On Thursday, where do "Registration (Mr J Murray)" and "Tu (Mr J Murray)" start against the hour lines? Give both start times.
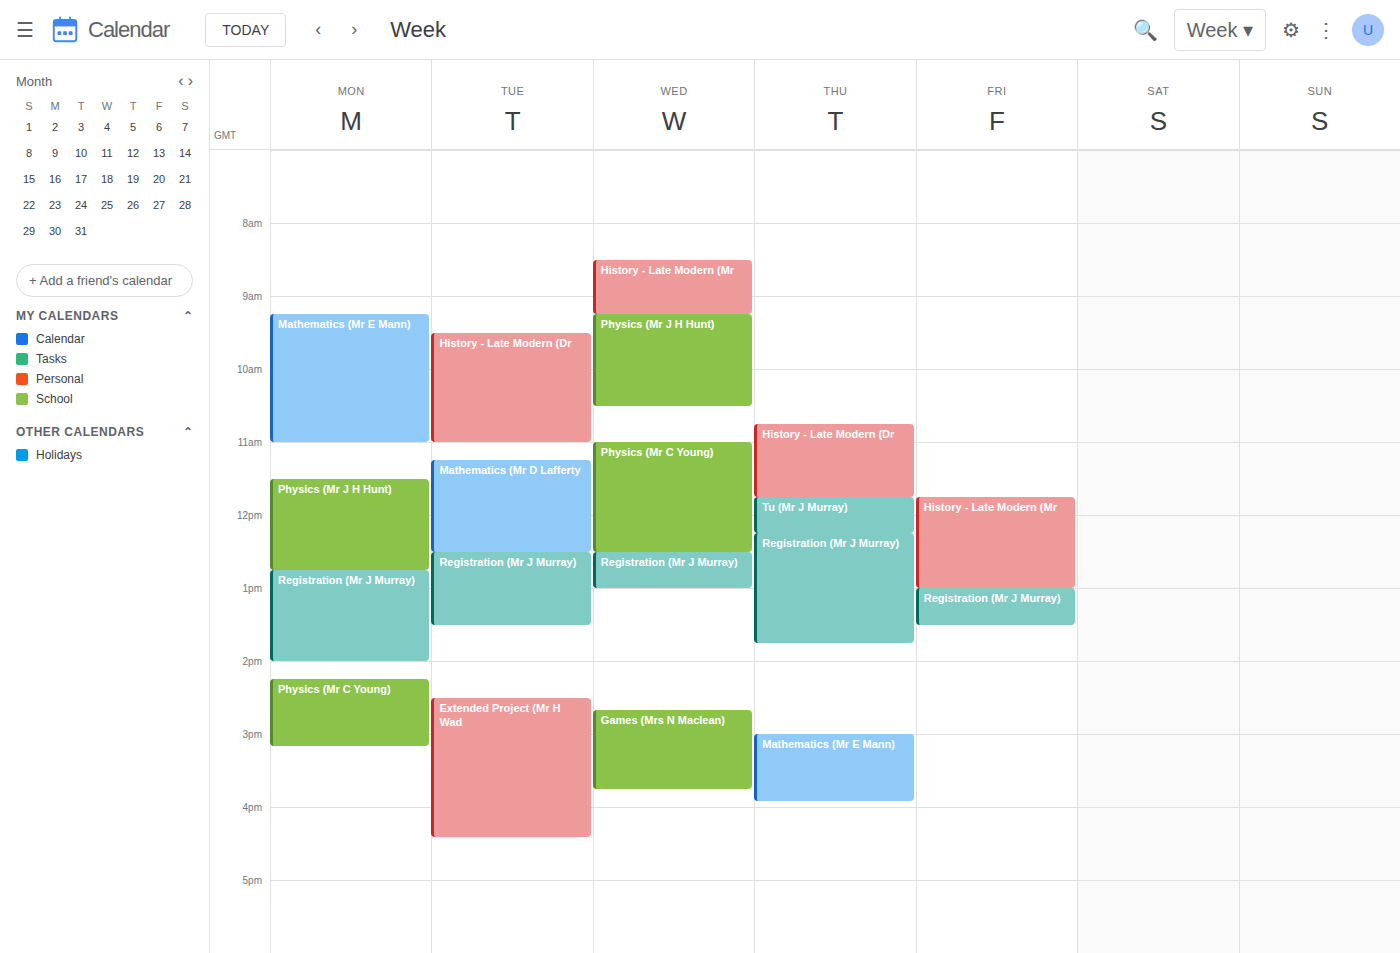
"Registration (Mr J Murray)": 12:15, neither: a quarter of the way from the 12:00 line to the 13:00 line. "Tu (Mr J Murray)": 11:45, neither: three quarters of the way from the 11:00 line to the 12:00 line.